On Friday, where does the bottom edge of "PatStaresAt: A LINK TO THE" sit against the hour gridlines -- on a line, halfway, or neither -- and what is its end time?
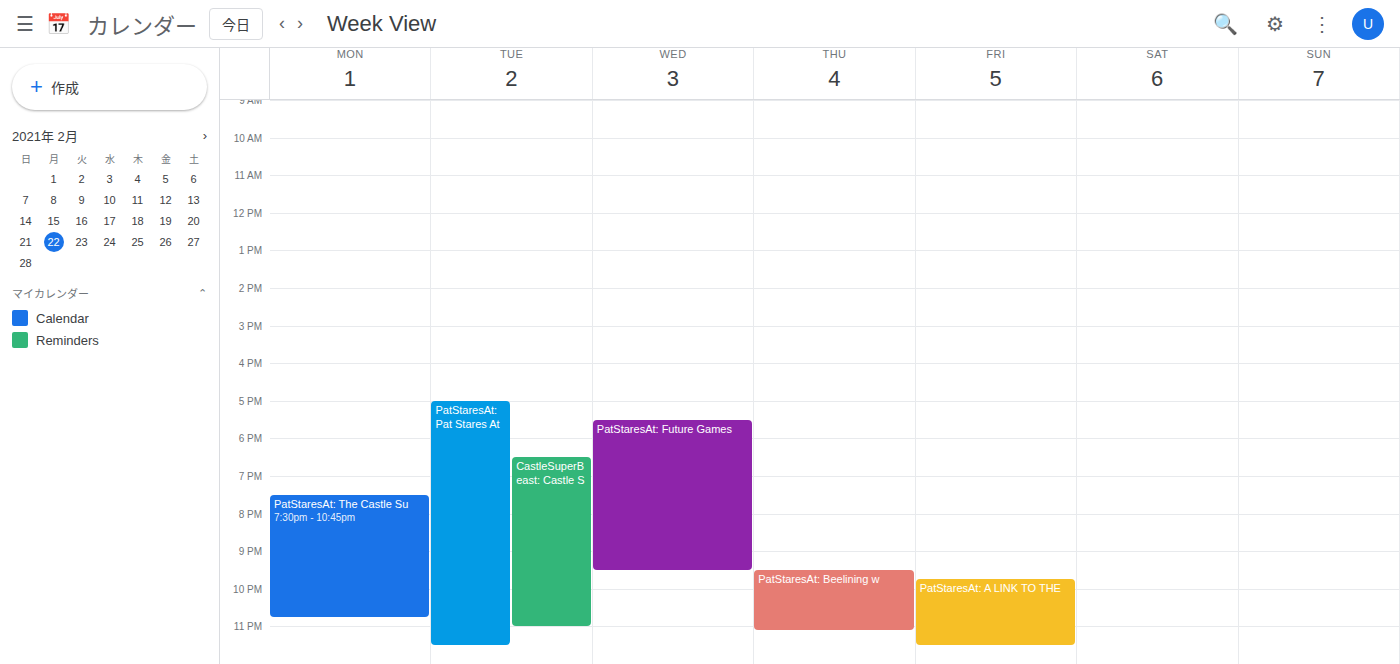
11:30 PM -- halfway between the 11 PM and 12 AM lines.